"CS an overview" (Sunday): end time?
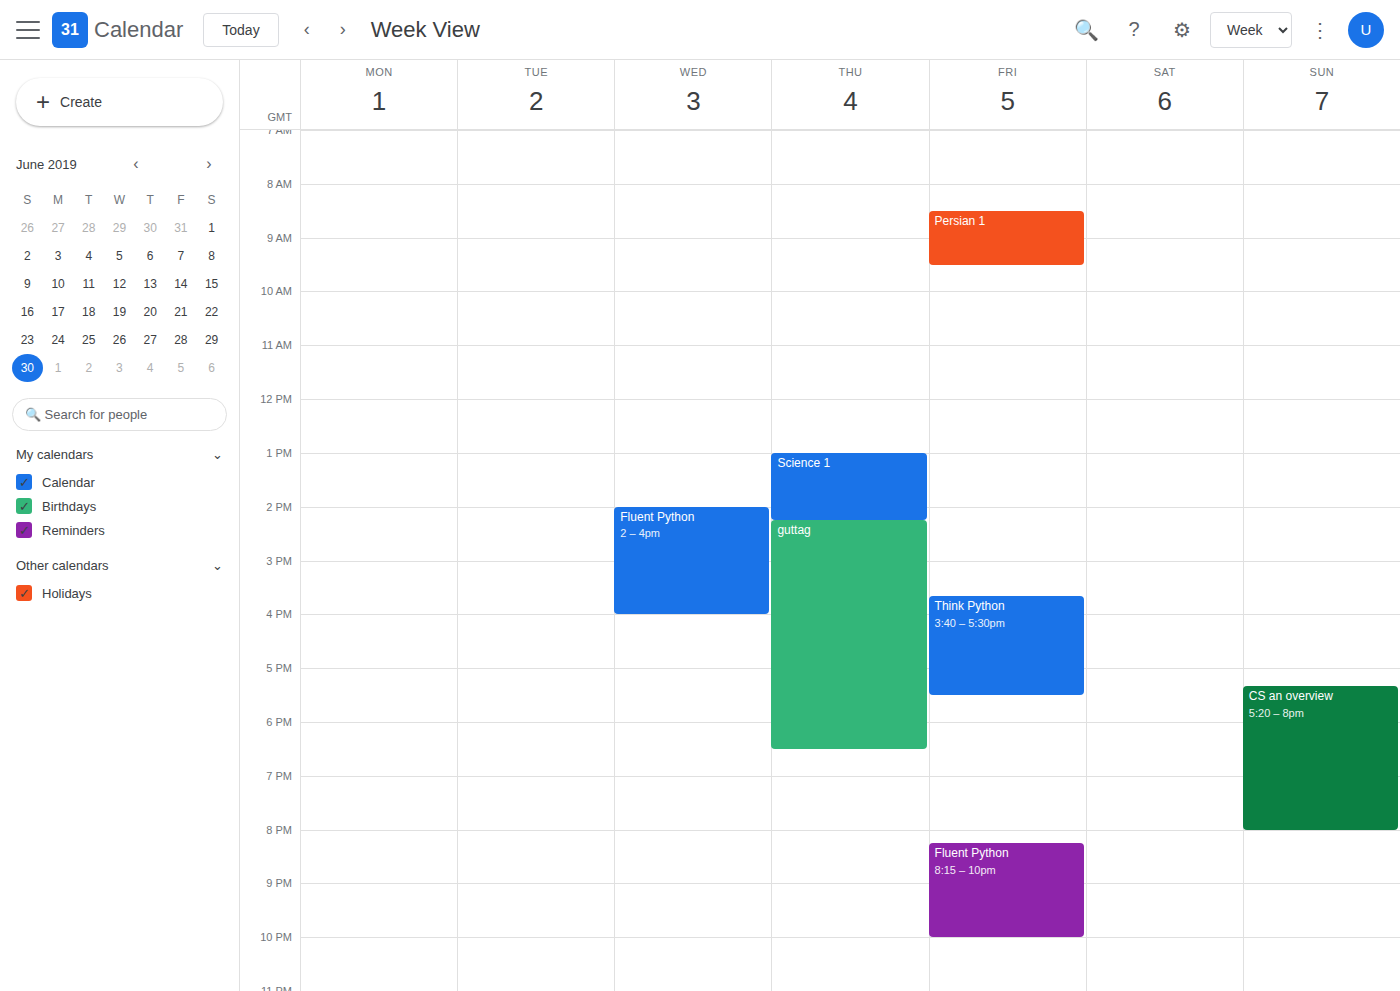
8:00 PM